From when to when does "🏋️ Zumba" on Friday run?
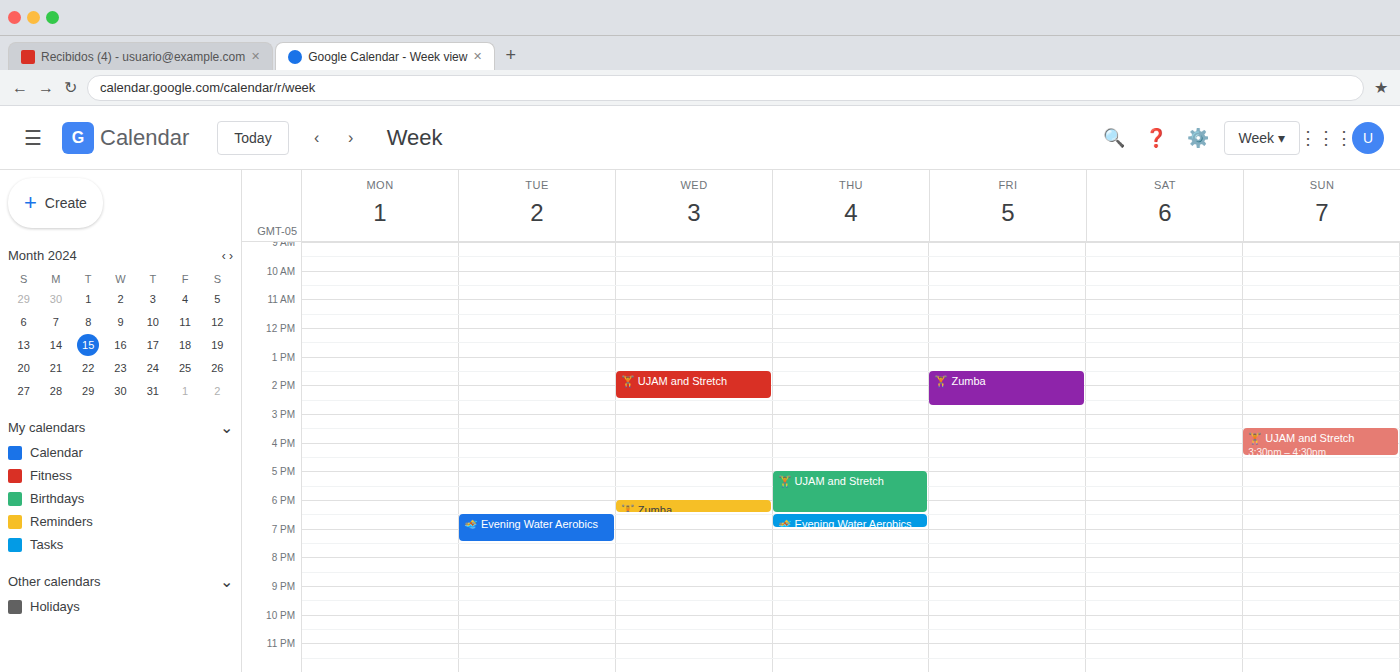
13:30 to 14:45